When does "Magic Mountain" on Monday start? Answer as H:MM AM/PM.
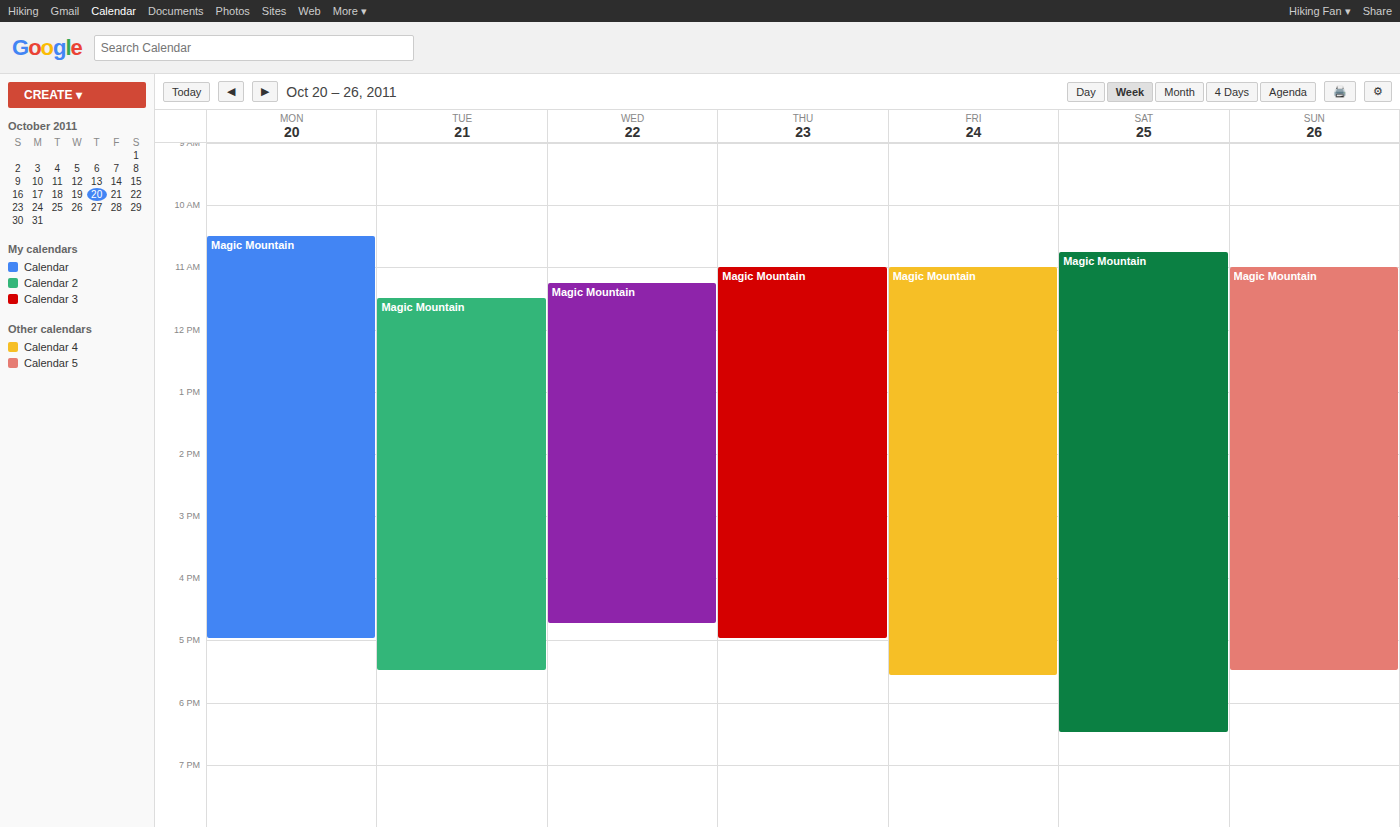
10:30 AM